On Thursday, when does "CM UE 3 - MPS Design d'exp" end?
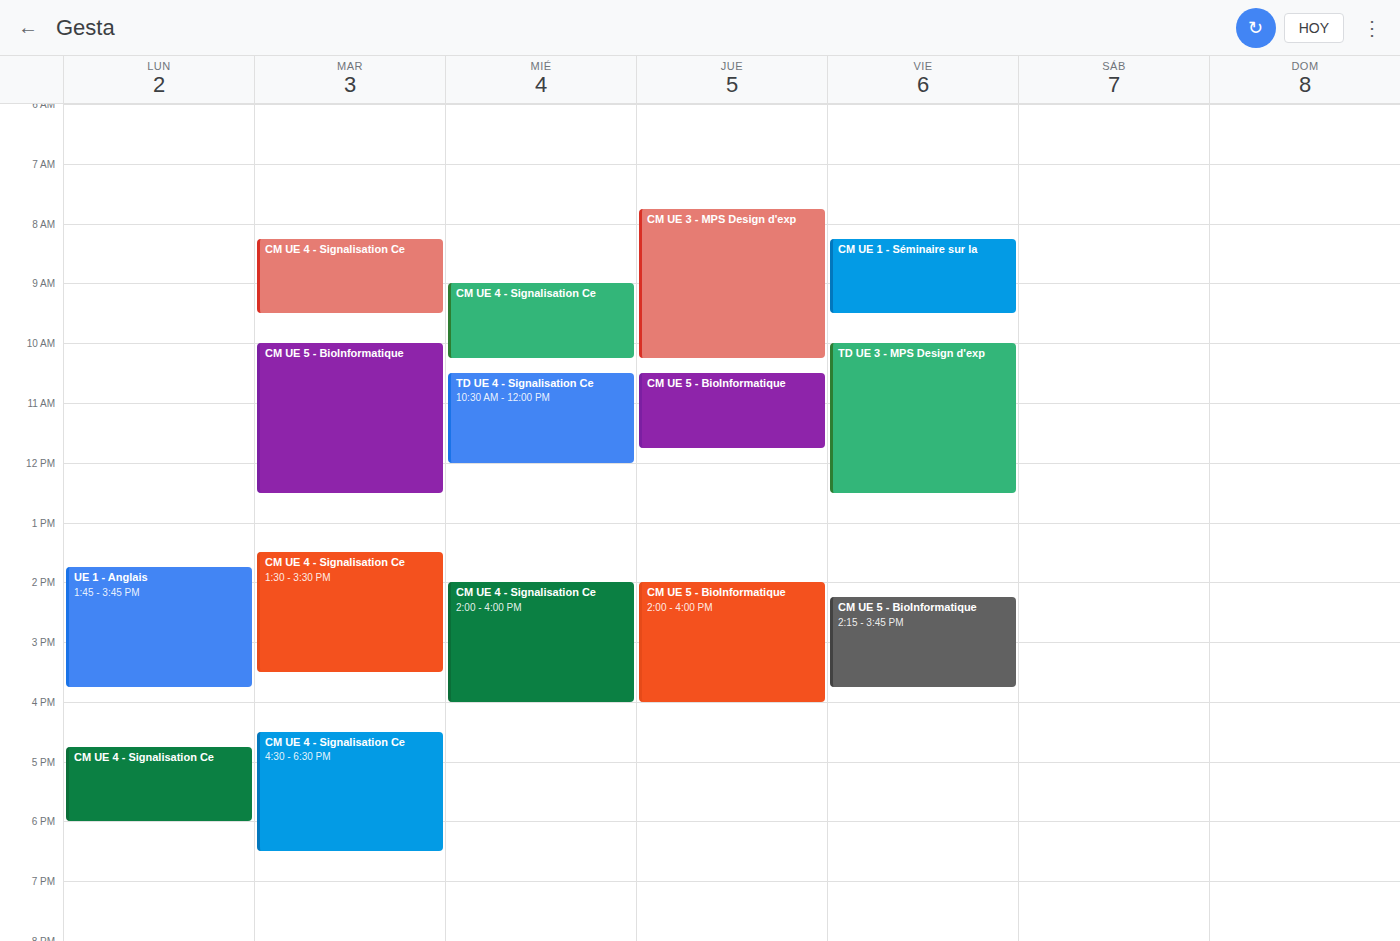
10:15 AM